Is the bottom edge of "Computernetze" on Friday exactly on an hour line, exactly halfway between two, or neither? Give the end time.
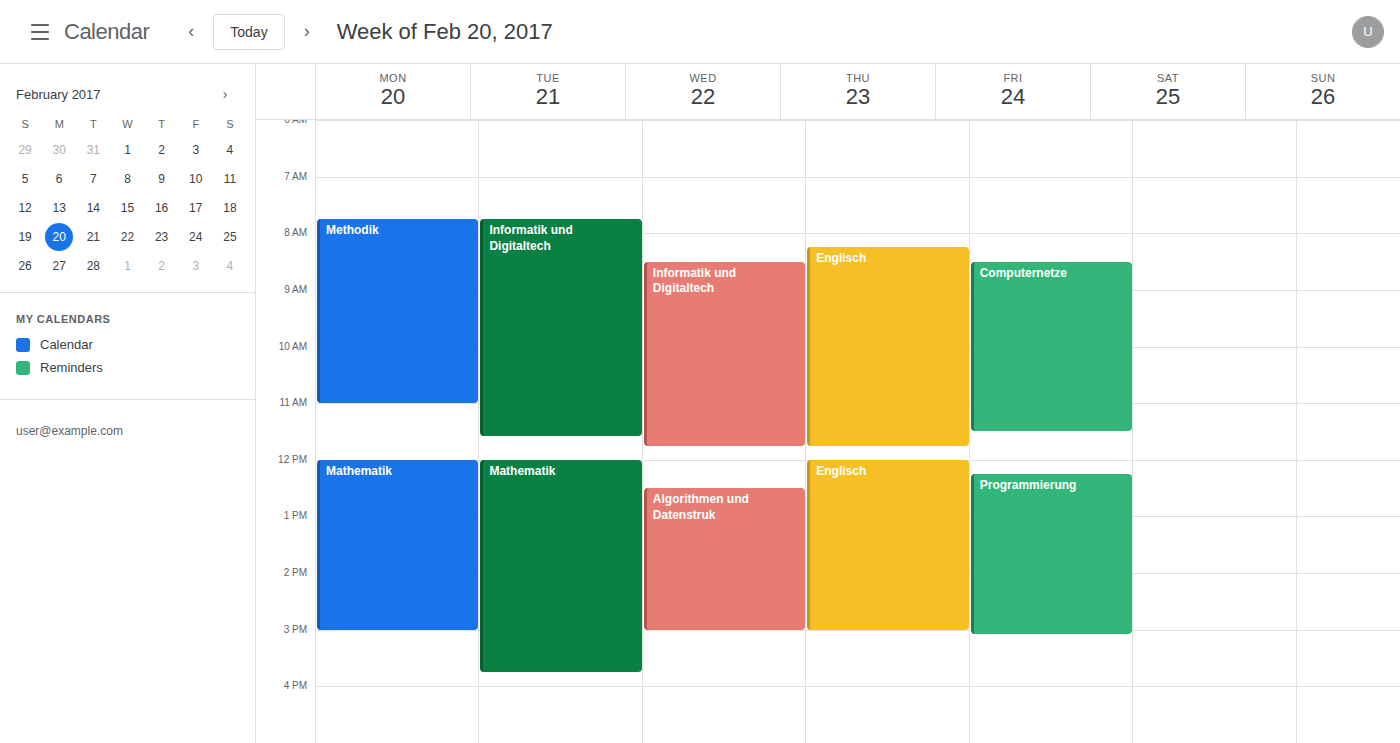
11:30 AM -- halfway between the 11 AM and 12 PM lines.